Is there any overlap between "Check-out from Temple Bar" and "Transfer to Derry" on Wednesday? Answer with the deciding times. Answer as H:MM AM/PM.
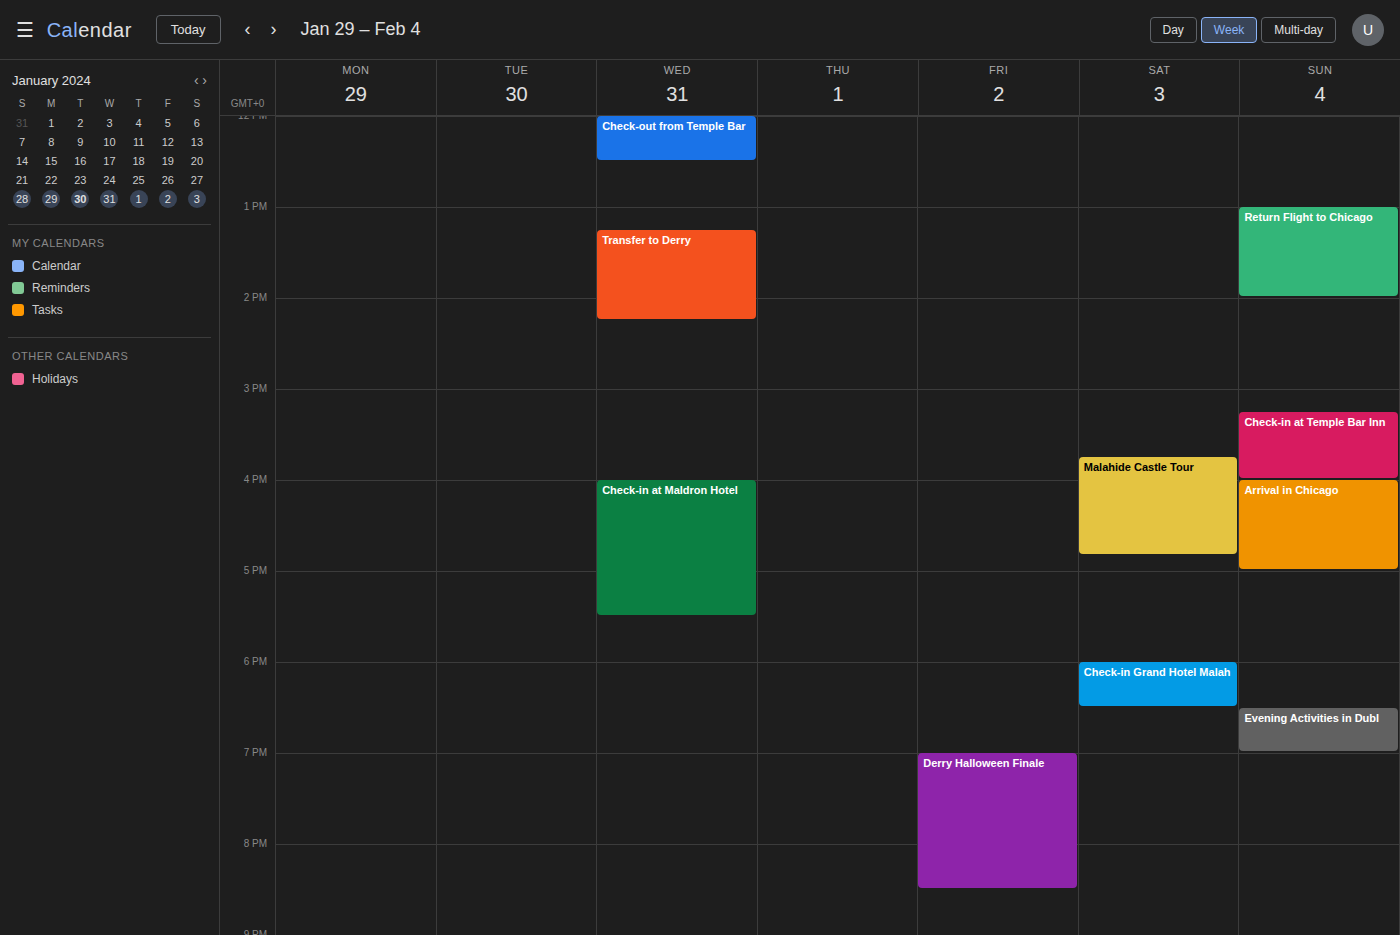
"Check-out from Temple Bar" ends at 12:30 PM and "Transfer to Derry" starts at 1:15 PM -- no overlap.